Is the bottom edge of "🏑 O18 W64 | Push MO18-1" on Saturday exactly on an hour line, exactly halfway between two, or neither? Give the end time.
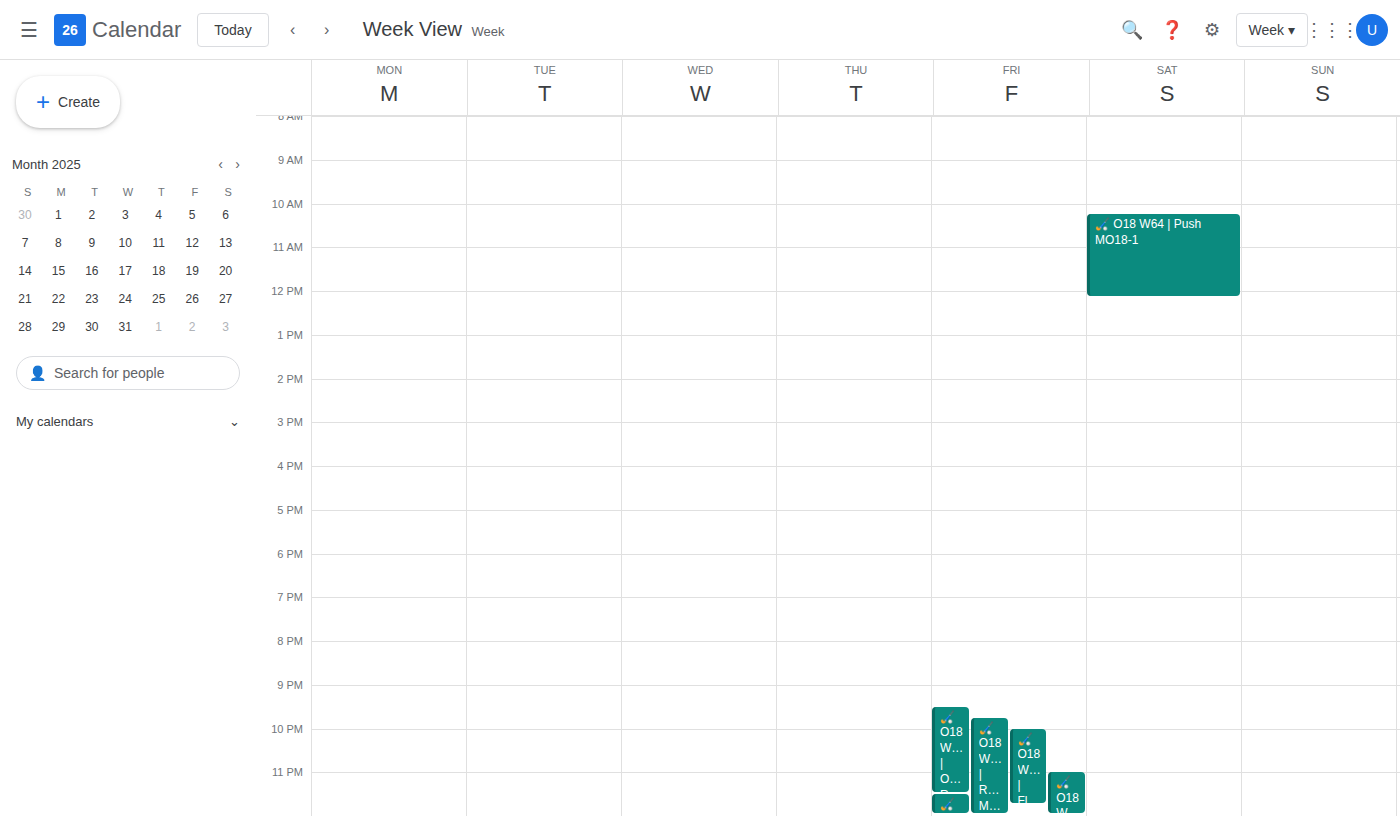
12:10 PM -- neither: 10 minutes below the 12 PM line and 50 minutes above the 1 PM line.